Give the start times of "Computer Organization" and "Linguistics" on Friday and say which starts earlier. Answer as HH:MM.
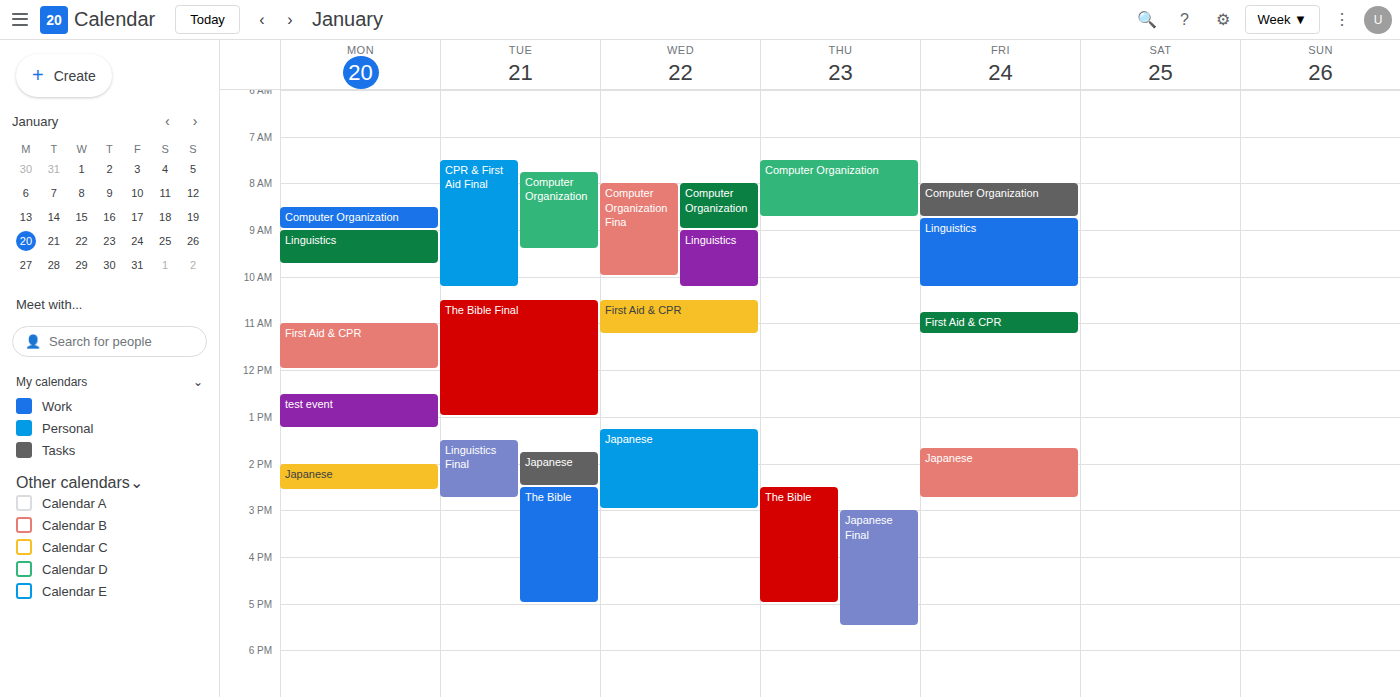
"Computer Organization" 08:00; "Linguistics" 08:45.